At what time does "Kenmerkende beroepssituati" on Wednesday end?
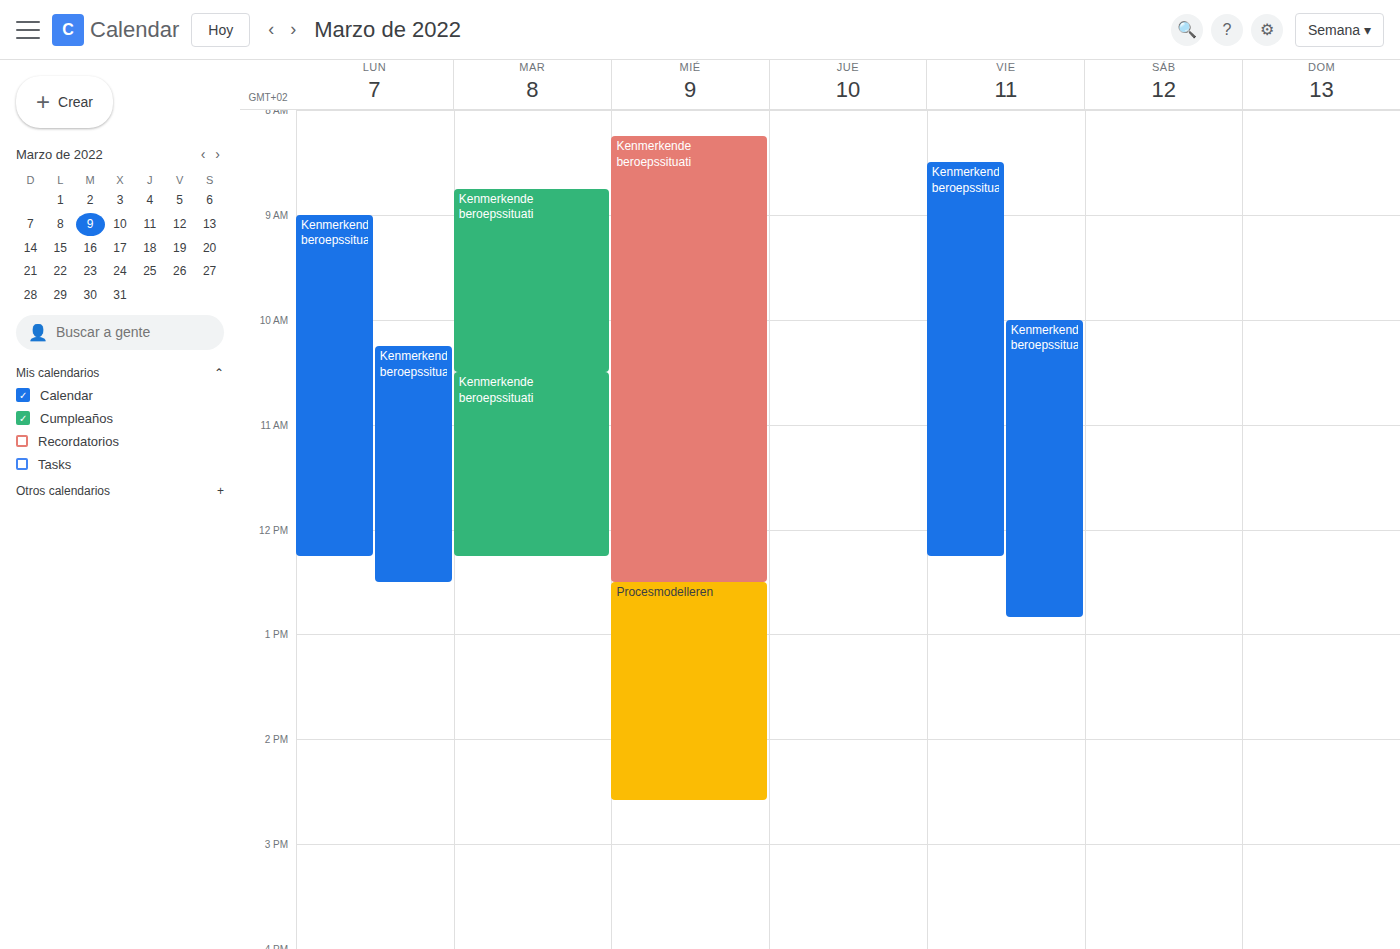
12:30 PM